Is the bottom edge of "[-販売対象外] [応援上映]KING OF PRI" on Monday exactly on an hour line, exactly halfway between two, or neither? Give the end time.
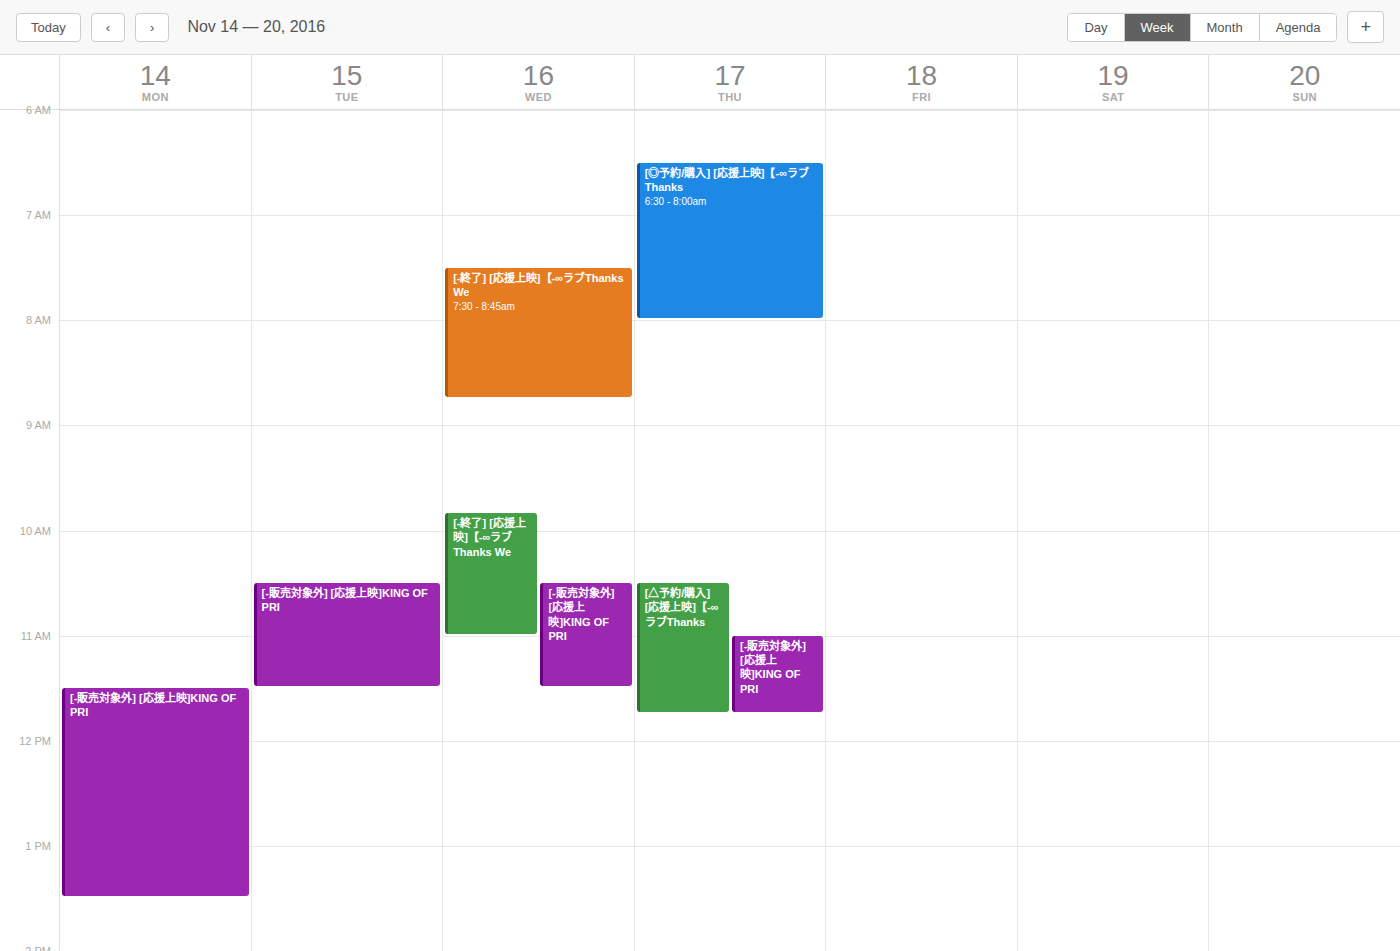
1:30 PM -- halfway between the 1 PM and 2 PM lines.